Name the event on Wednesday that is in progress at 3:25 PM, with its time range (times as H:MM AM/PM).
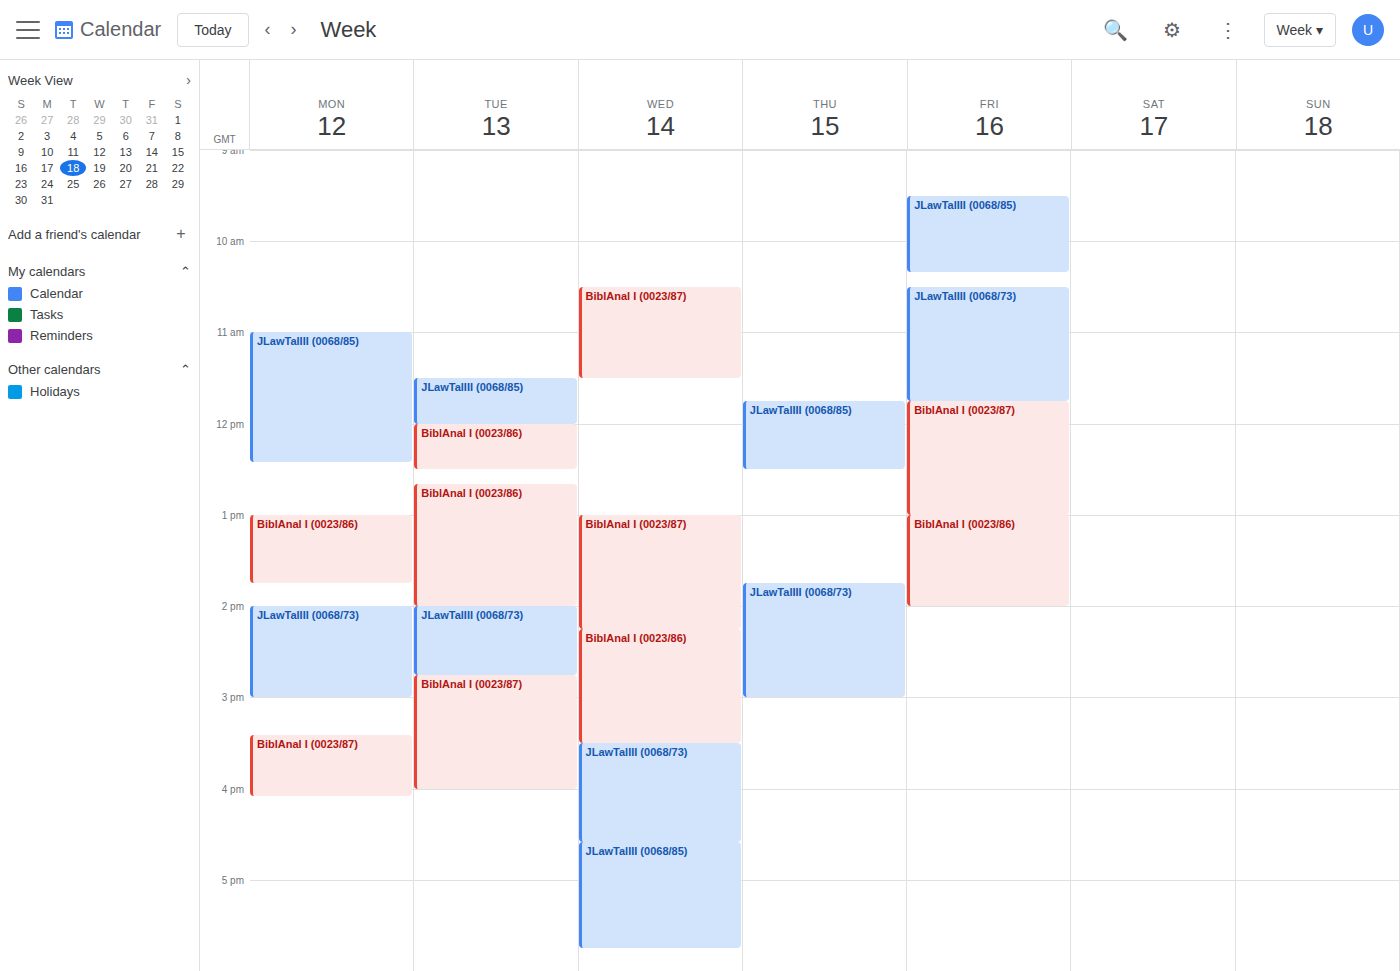
"BiblAnal I (0023/86)", 2:15 PM to 3:30 PM